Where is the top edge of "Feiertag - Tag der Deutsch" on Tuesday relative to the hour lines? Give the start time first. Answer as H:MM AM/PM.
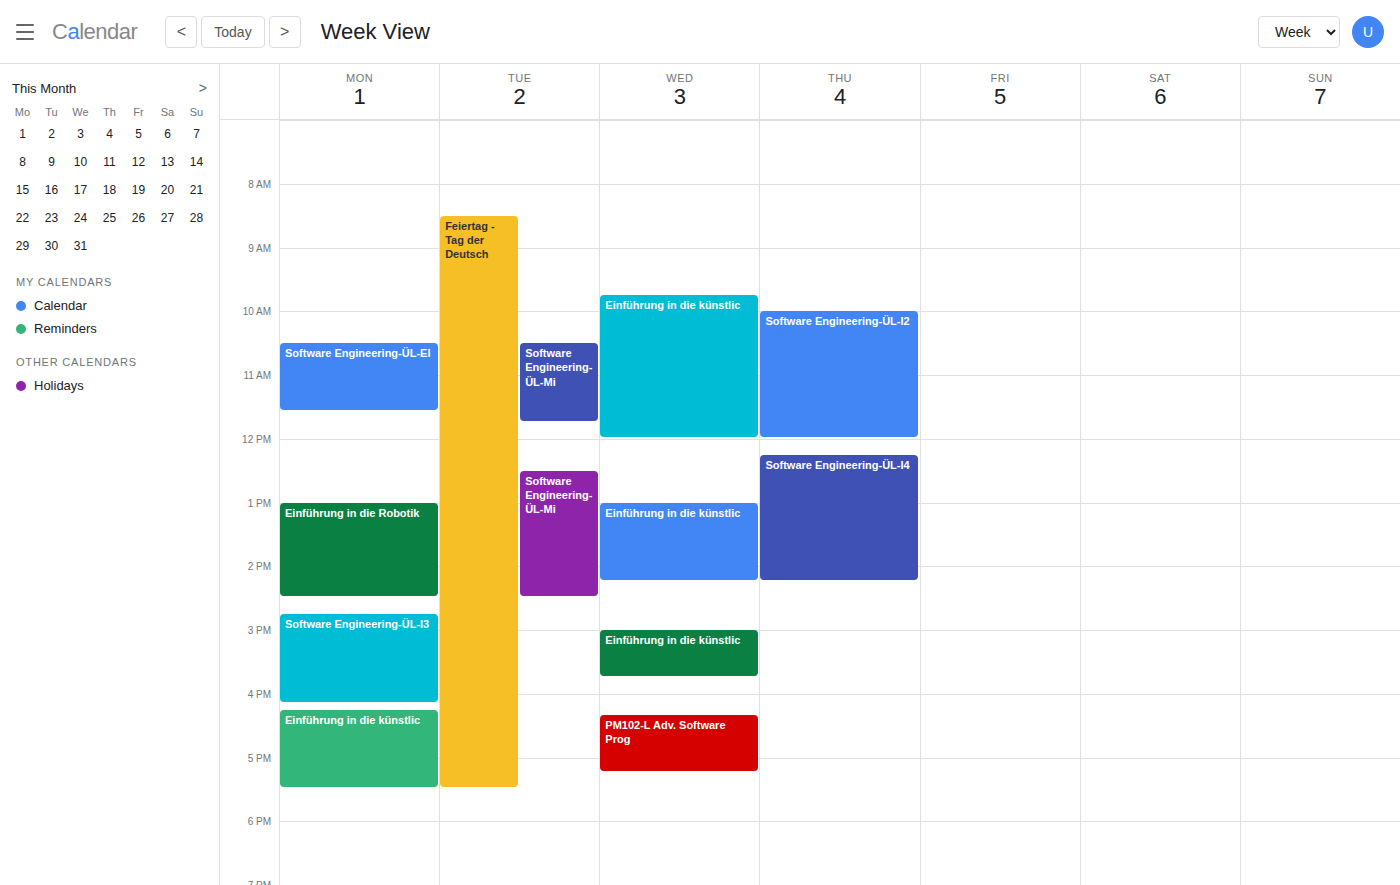
8:30 AM -- halfway between the 8 AM and 9 AM lines.